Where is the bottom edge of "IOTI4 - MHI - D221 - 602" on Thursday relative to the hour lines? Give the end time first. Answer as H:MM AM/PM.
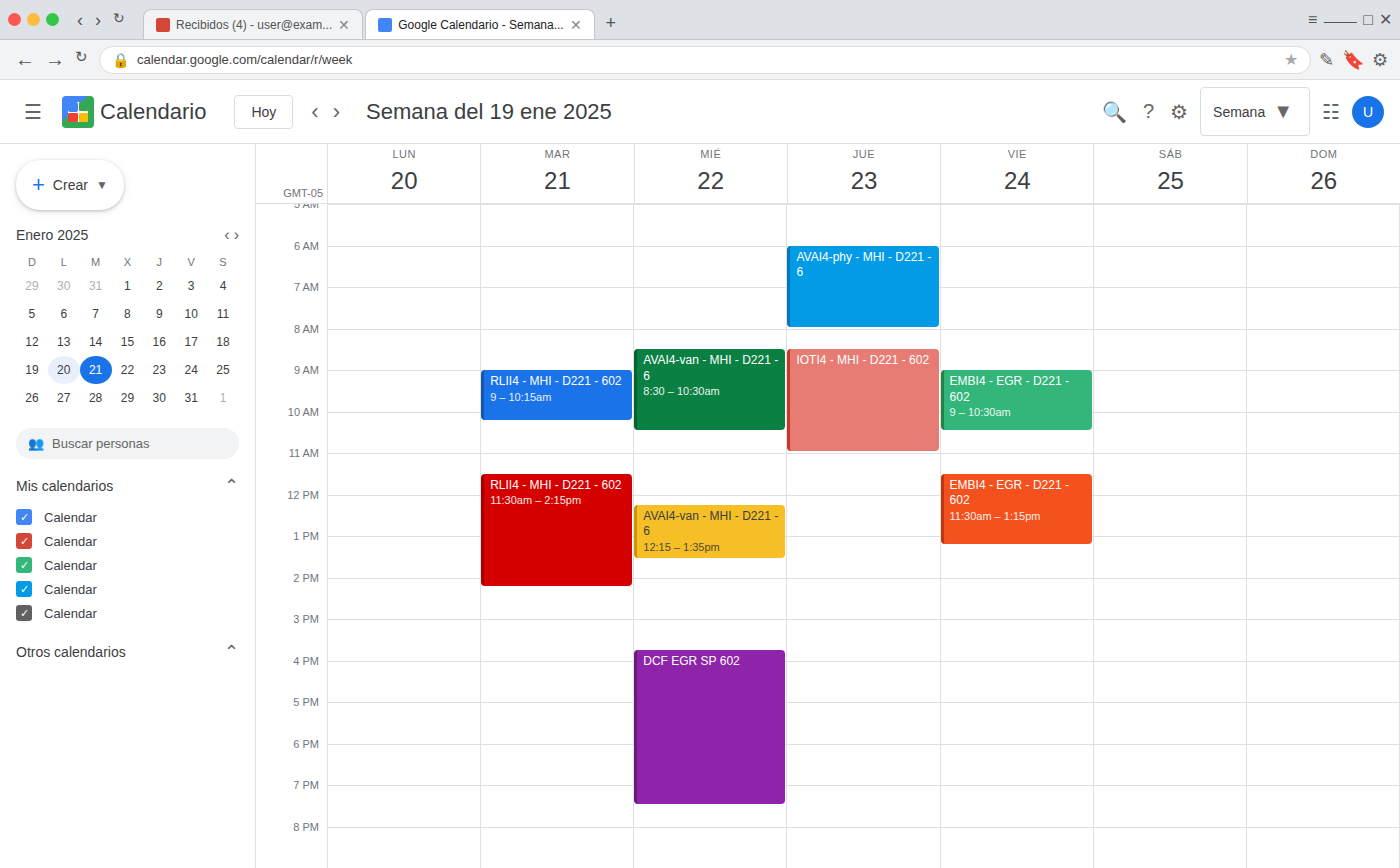
11:00 AM -- exactly on the 11 AM line.